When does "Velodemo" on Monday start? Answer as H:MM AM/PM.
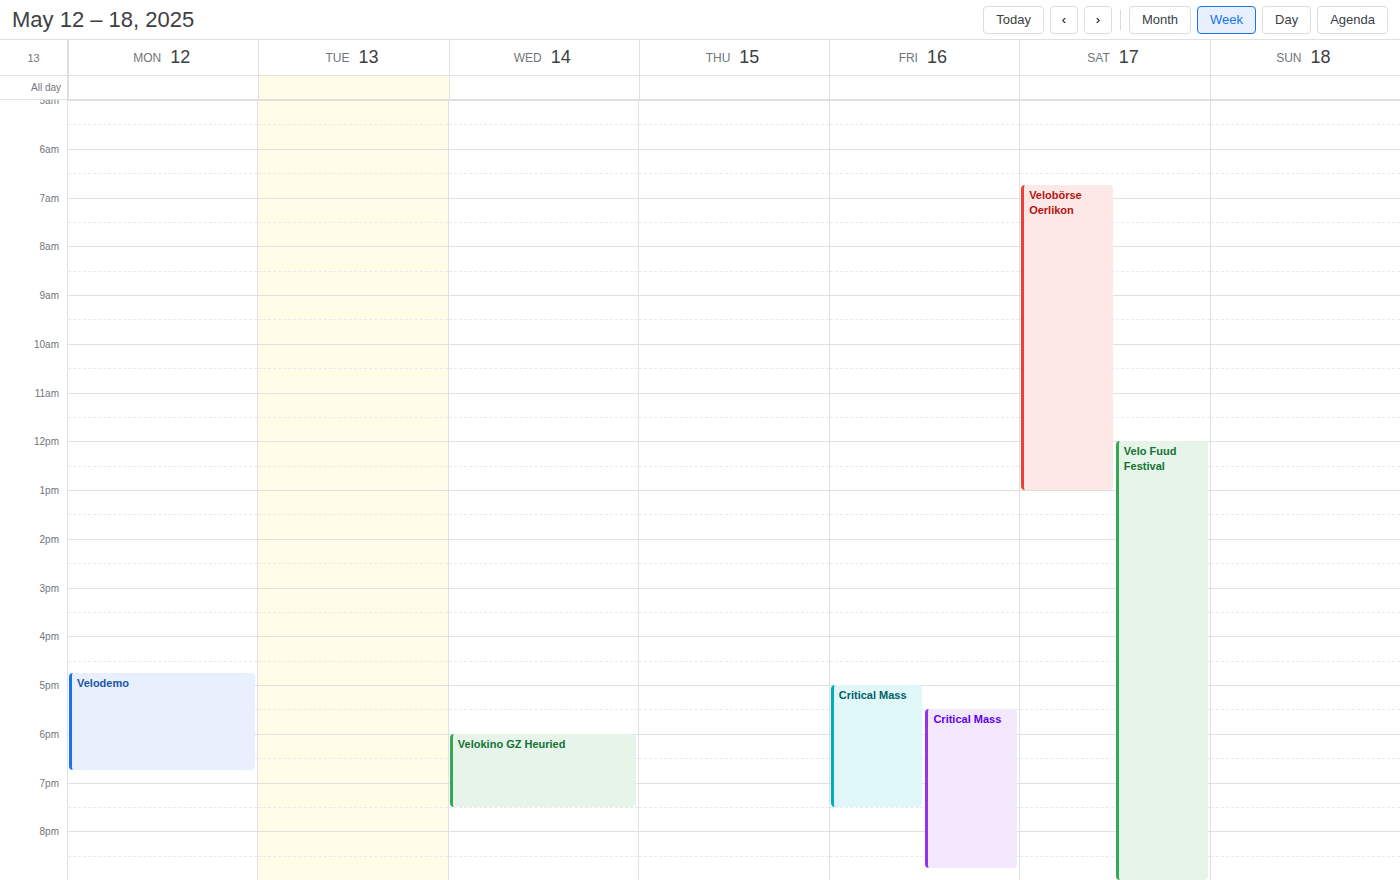
4:45 PM